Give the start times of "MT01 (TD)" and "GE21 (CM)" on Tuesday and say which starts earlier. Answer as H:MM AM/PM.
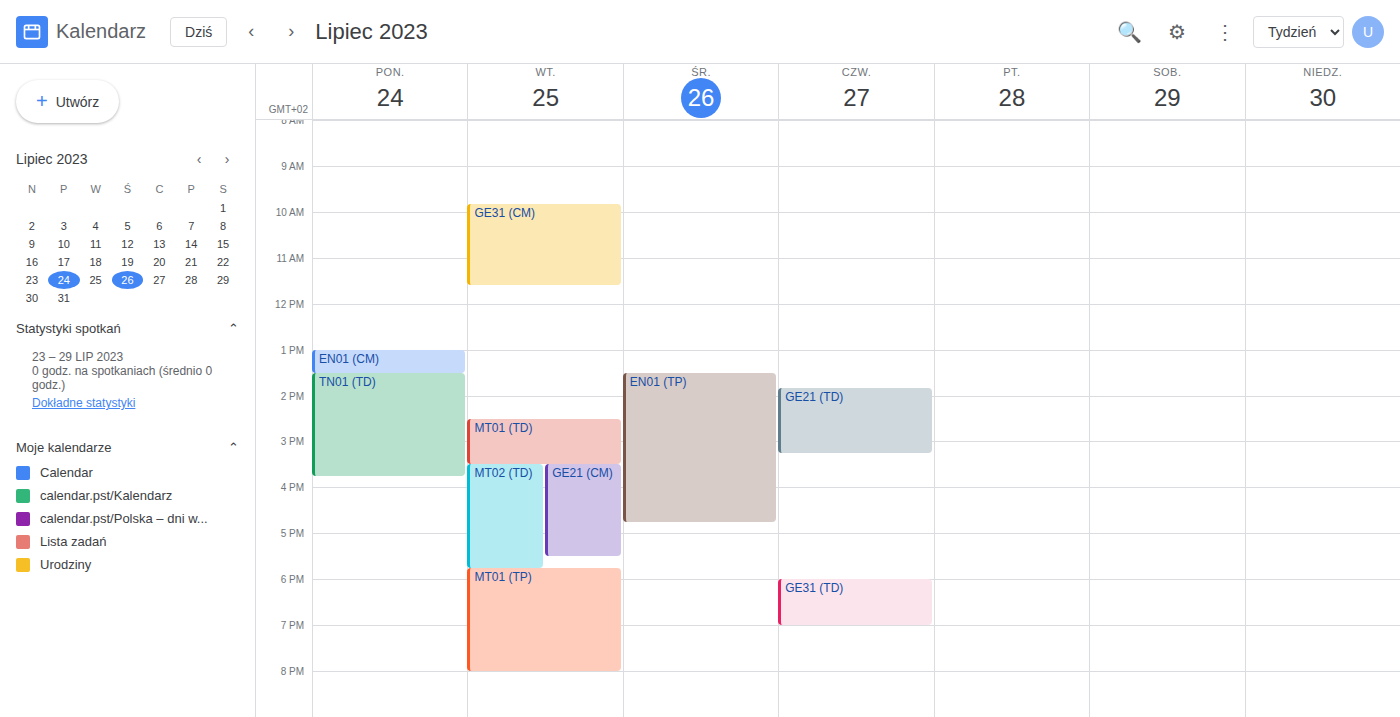
"MT01 (TD)" 2:30 PM; "GE21 (CM)" 3:30 PM.